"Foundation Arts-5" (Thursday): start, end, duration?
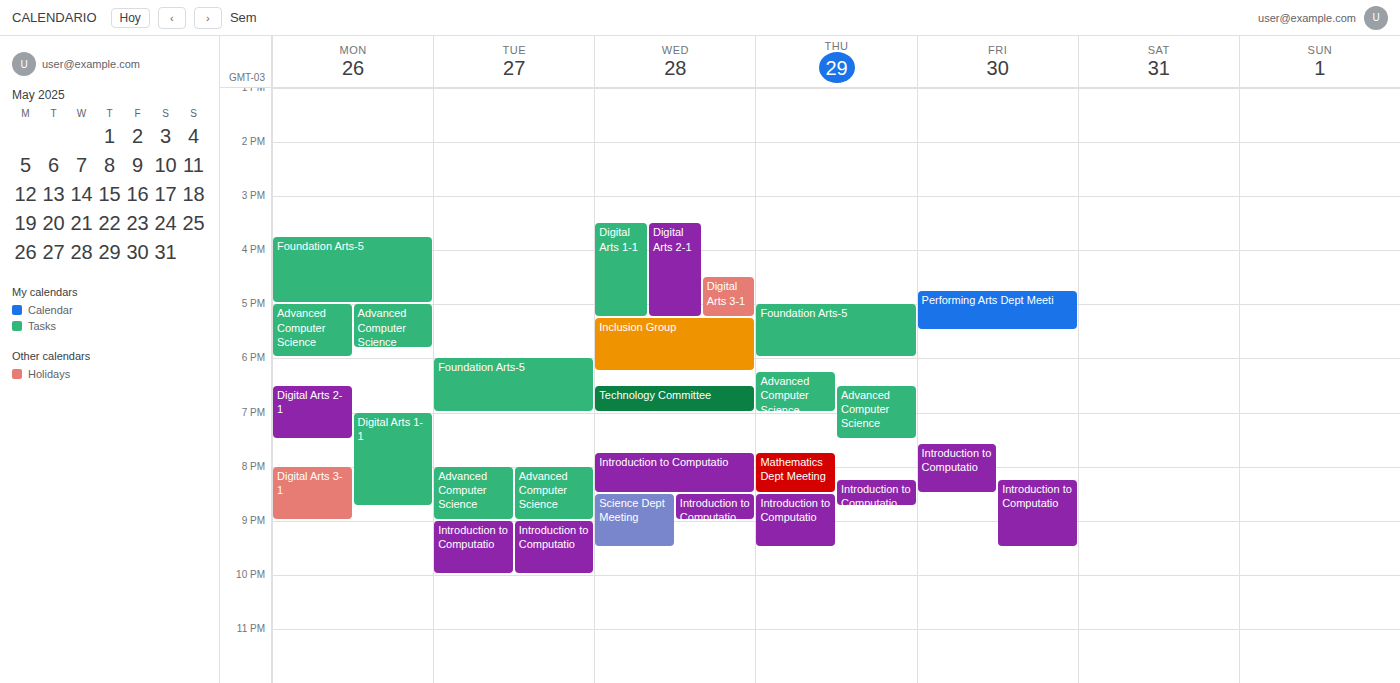
5:00 PM to 6:00 PM, 1 hour